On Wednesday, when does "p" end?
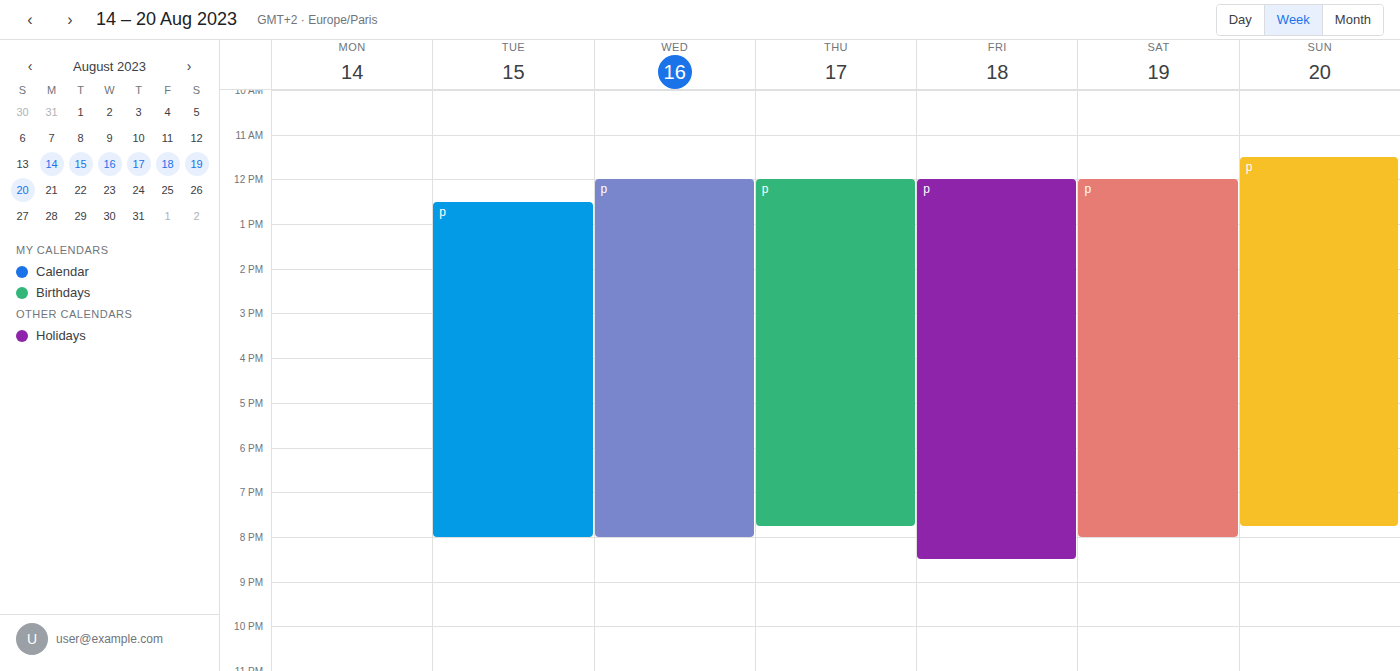
8:00 PM